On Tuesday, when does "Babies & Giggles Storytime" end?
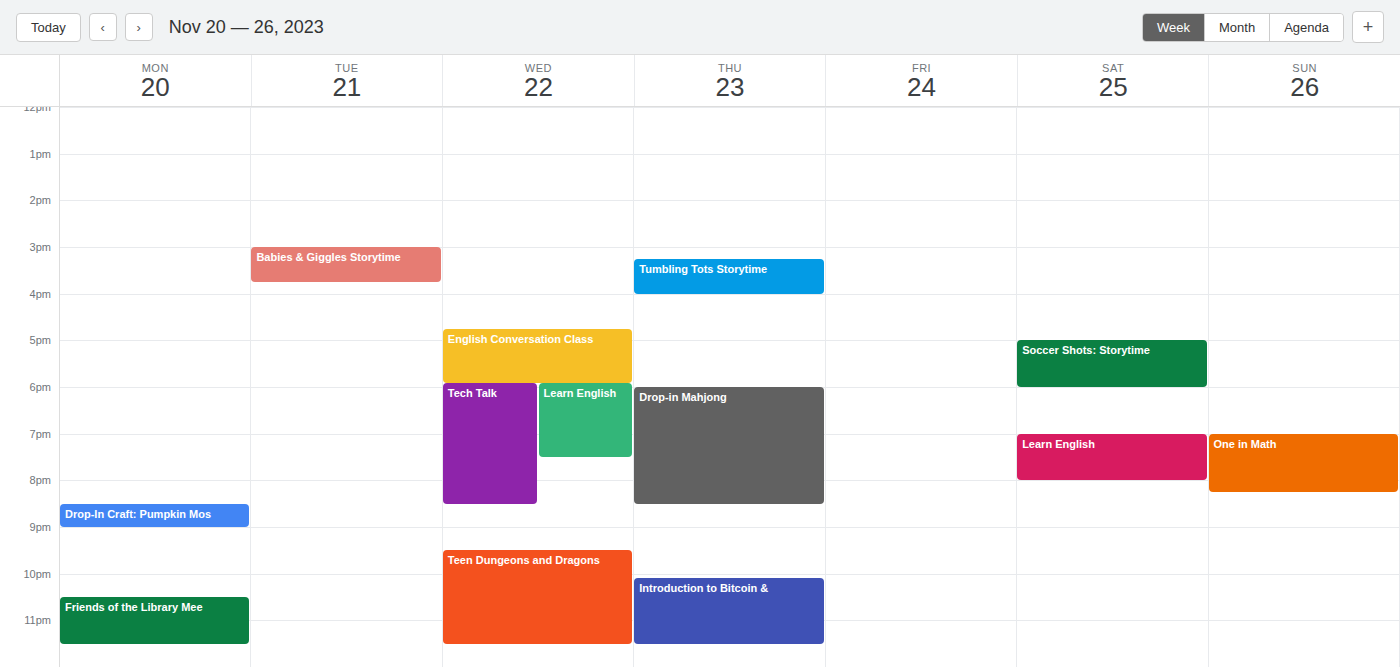
3:45 PM